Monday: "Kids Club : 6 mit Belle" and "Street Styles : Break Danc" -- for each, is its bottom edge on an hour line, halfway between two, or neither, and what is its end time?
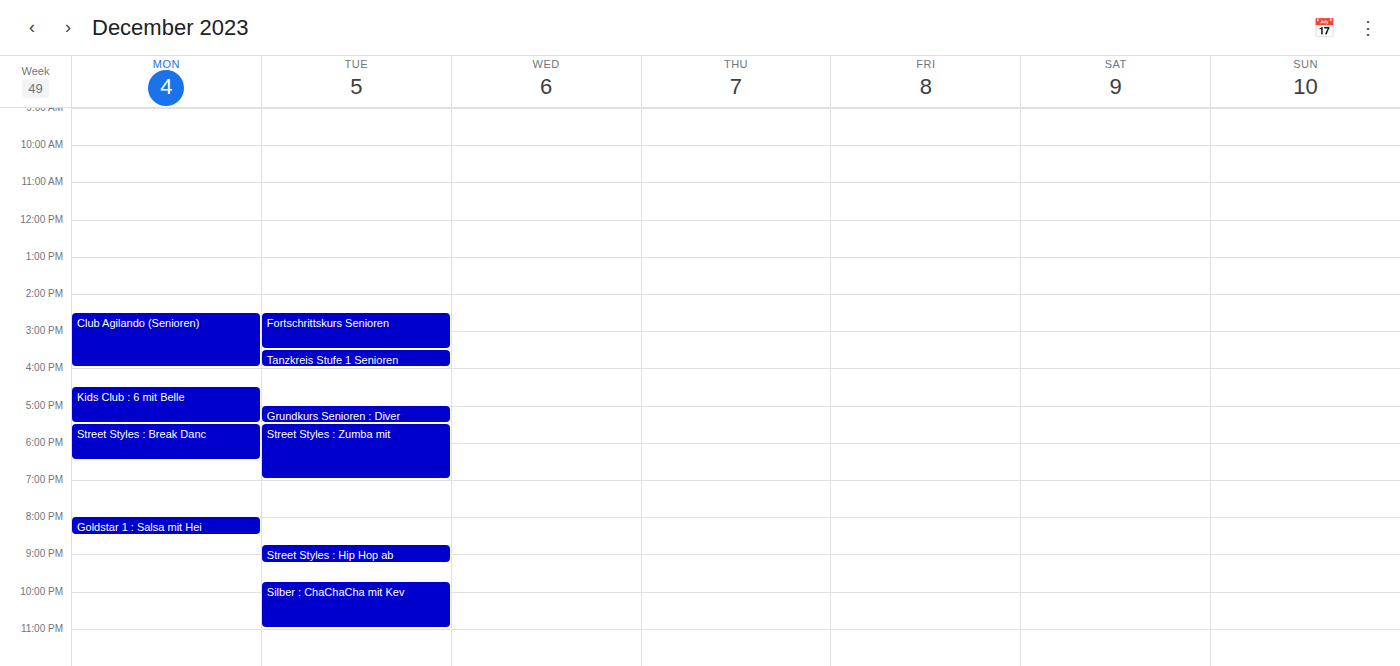
"Kids Club : 6 mit Belle": 5:30 PM, halfway between the 5 PM and 6 PM lines. "Street Styles : Break Danc": 6:30 PM, halfway between the 6 PM and 7 PM lines.